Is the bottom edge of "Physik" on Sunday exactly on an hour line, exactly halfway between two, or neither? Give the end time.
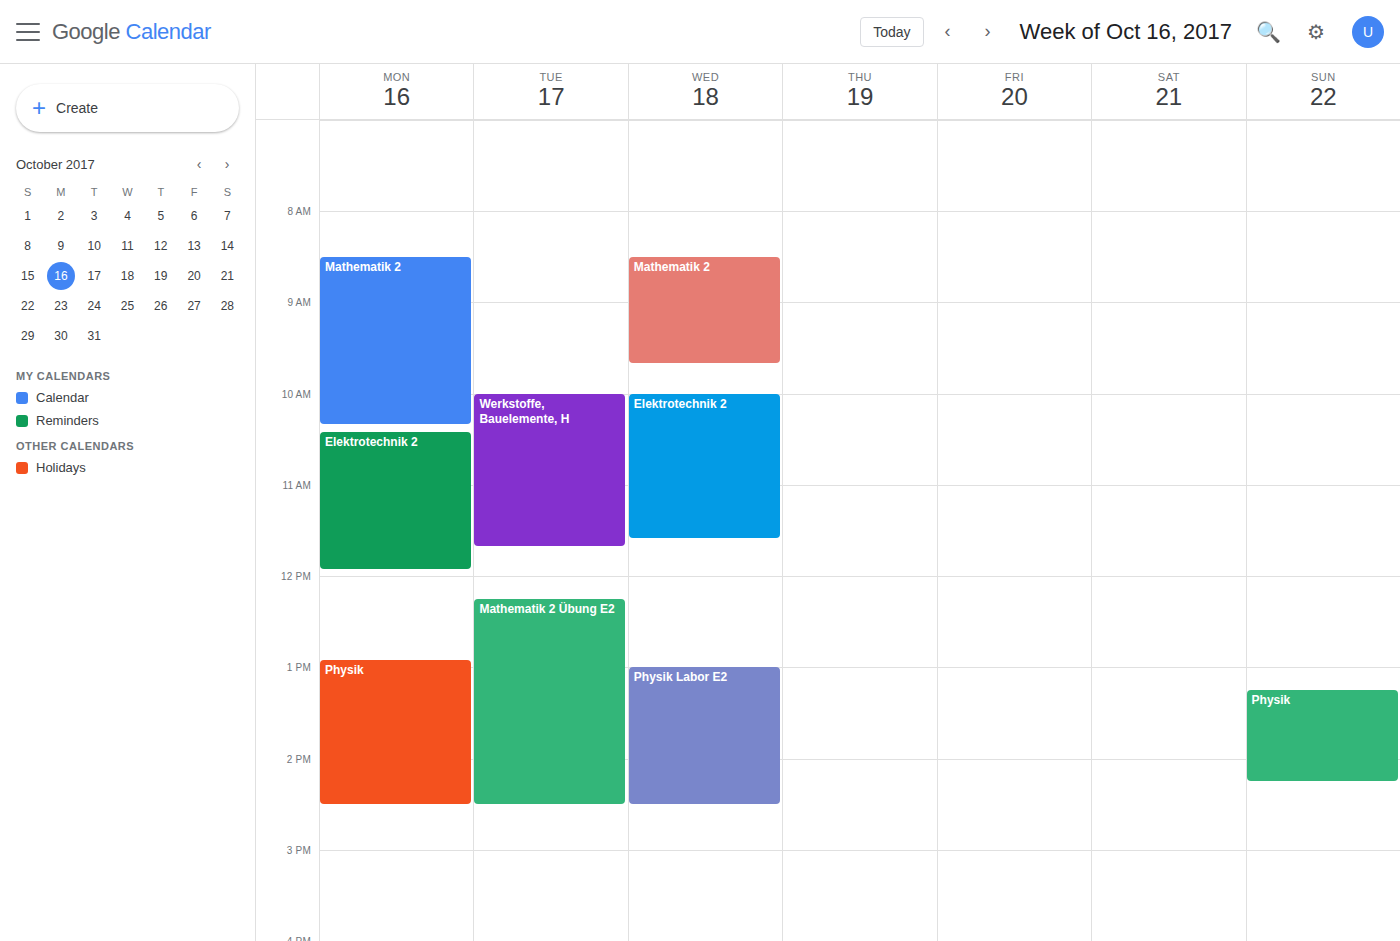
2:15 PM -- neither: a quarter of the way from the 2 PM line to the 3 PM line.